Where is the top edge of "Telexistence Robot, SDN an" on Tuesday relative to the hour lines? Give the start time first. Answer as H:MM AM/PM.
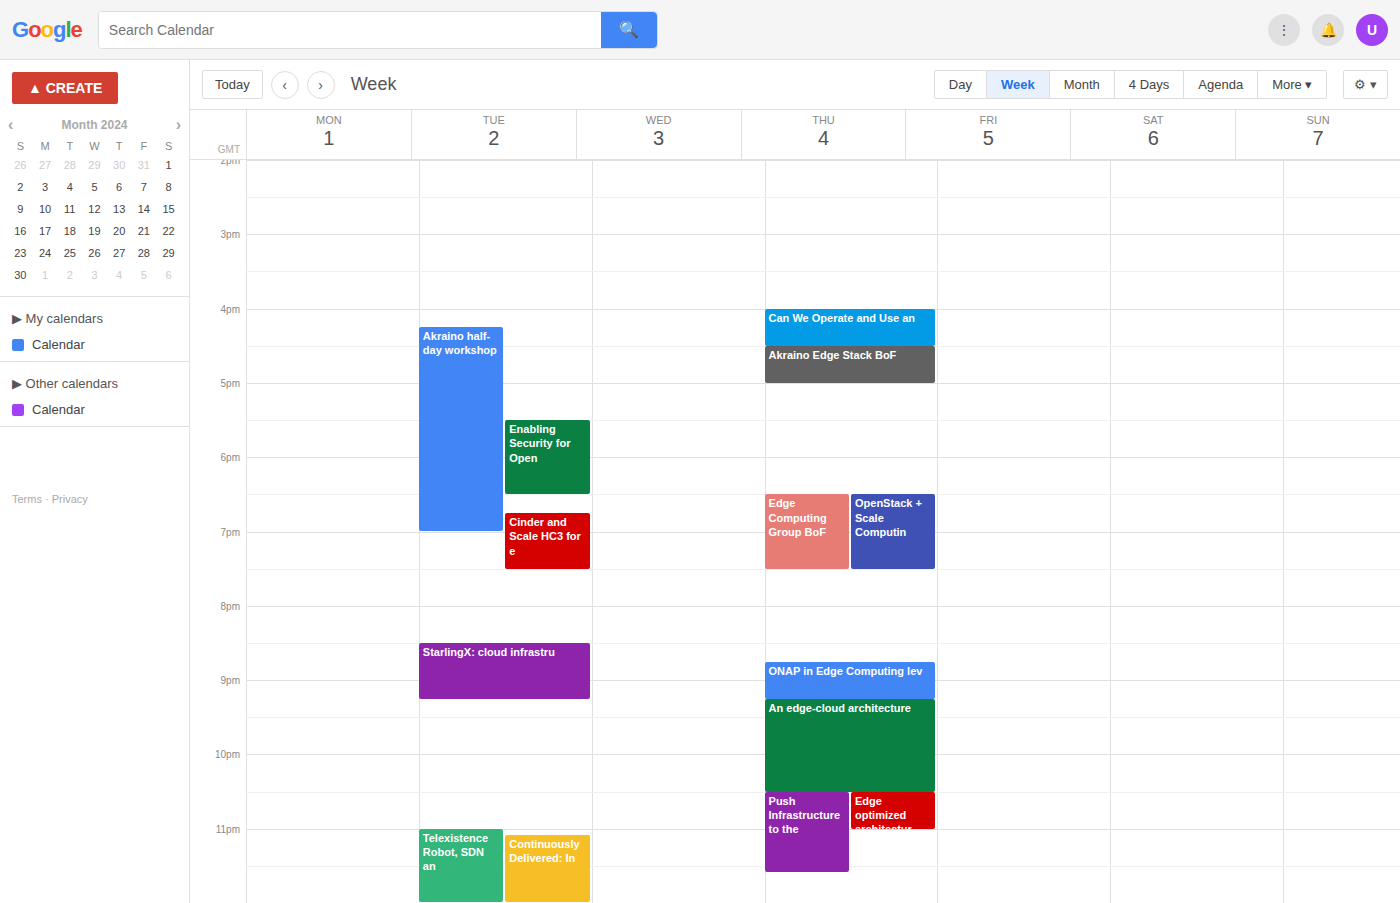
11:00 PM -- exactly on the 11 PM line.